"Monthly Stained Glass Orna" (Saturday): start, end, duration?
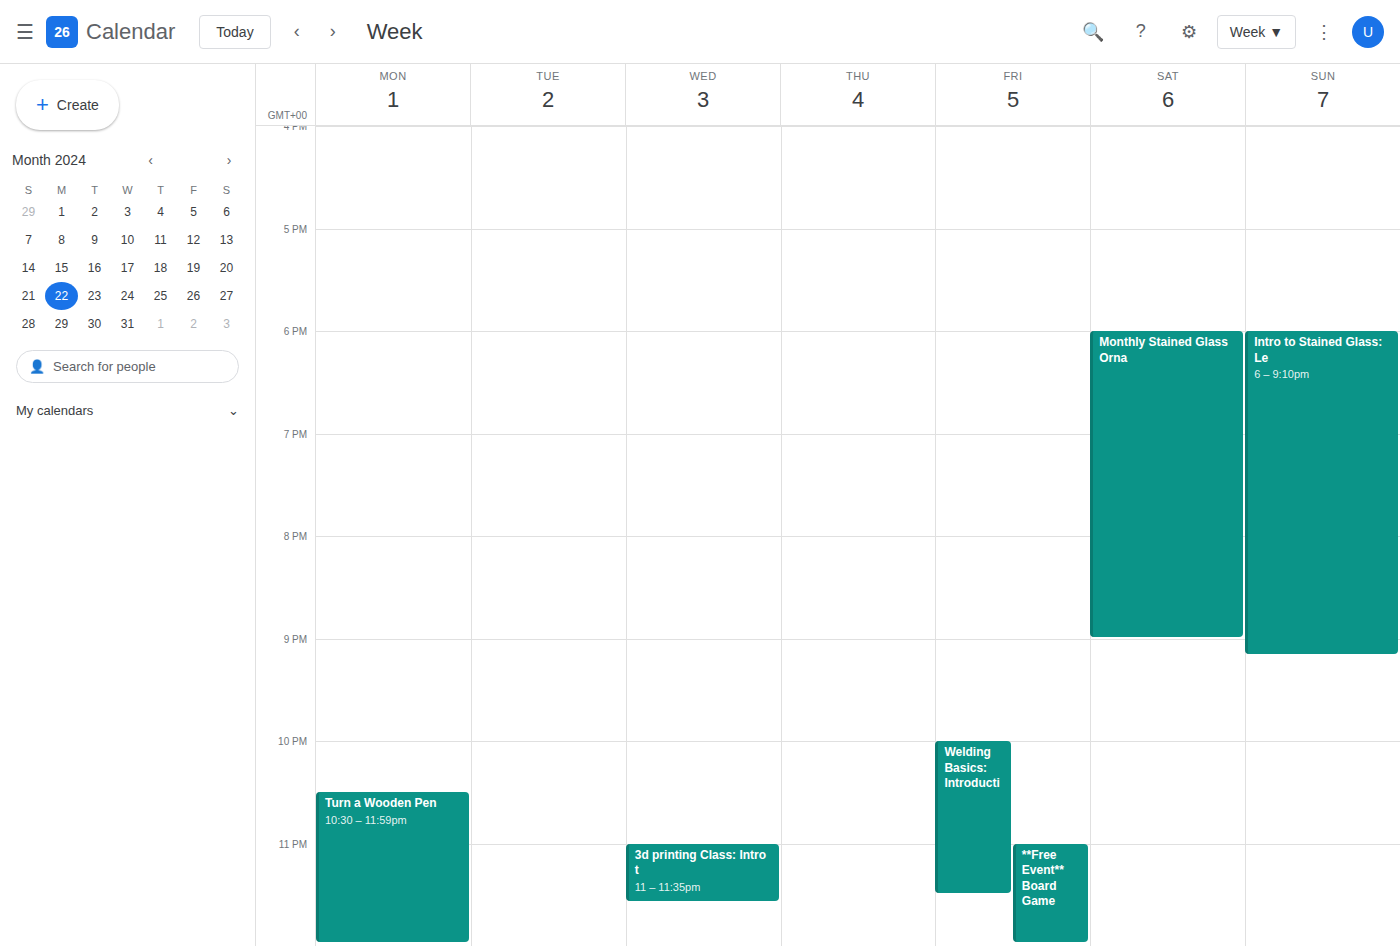
6:00 PM to 9:00 PM, 3 hours